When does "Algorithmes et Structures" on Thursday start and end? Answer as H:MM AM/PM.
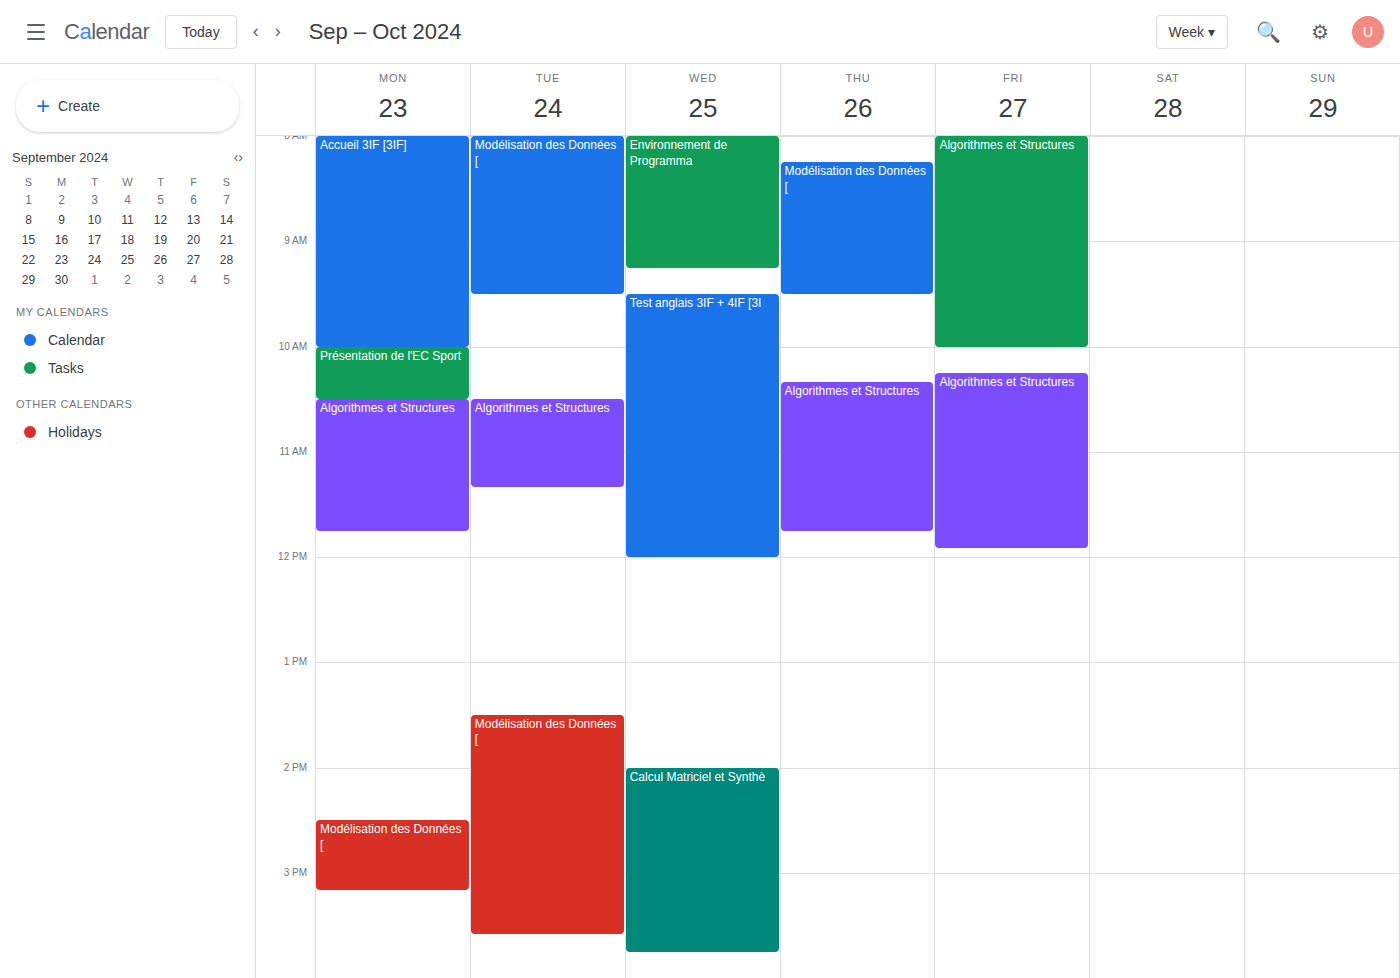
10:20 AM to 11:45 AM